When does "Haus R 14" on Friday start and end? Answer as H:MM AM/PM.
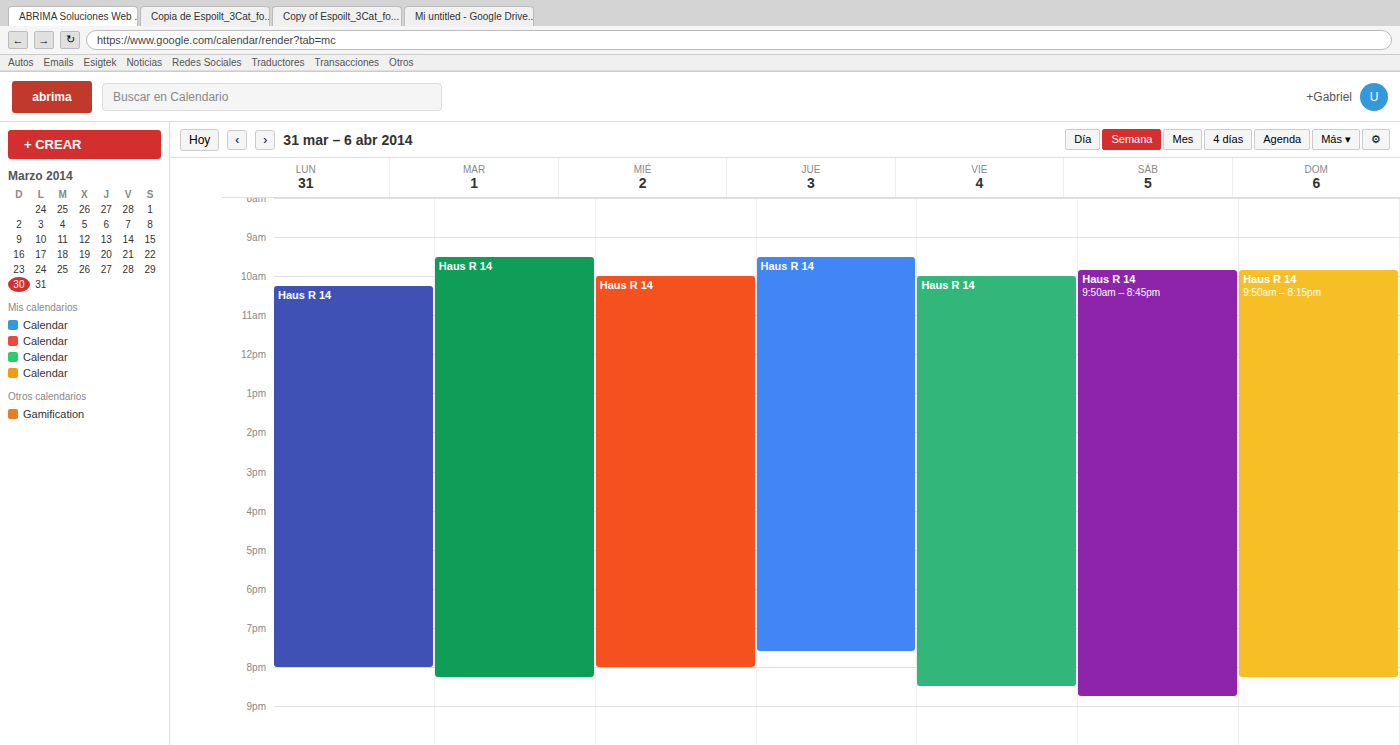
10:00 AM to 8:30 PM